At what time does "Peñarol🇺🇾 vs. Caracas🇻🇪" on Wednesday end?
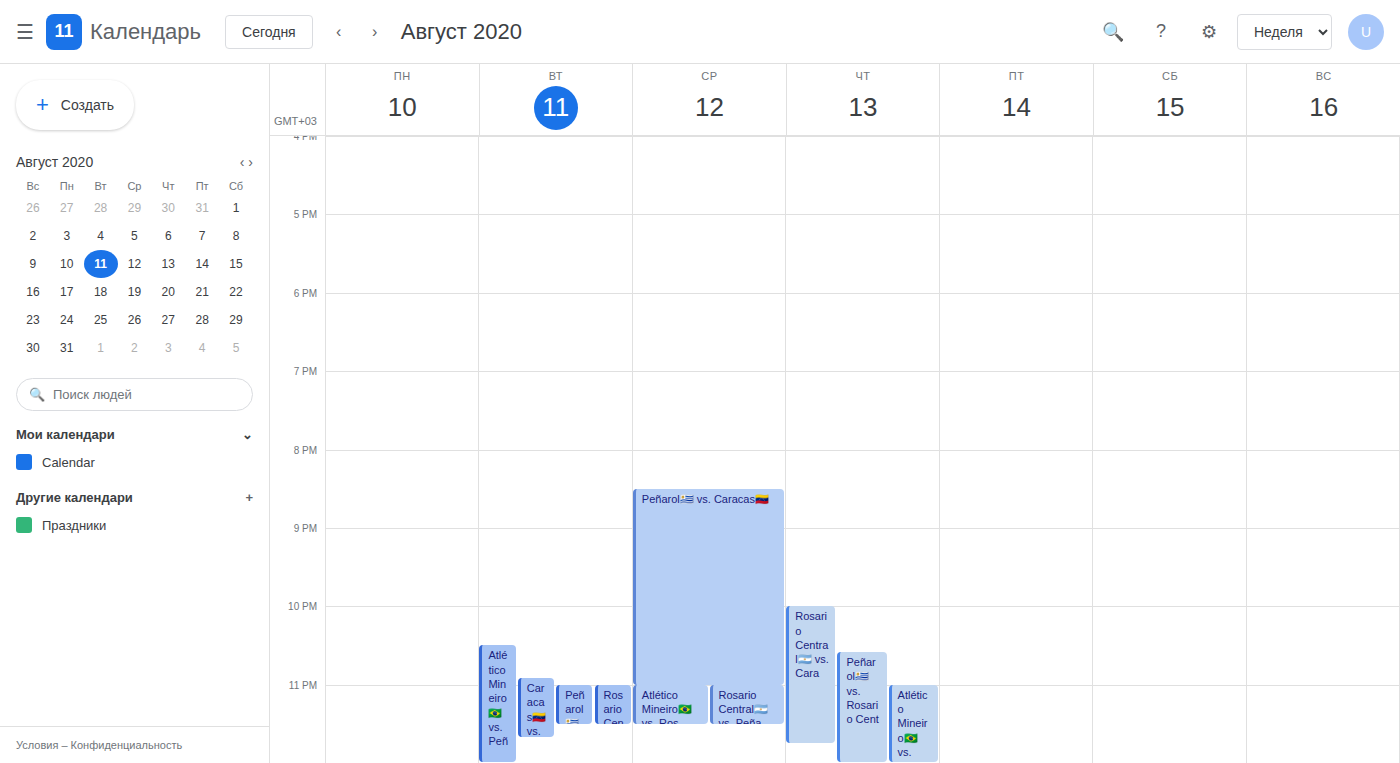
11:00 PM